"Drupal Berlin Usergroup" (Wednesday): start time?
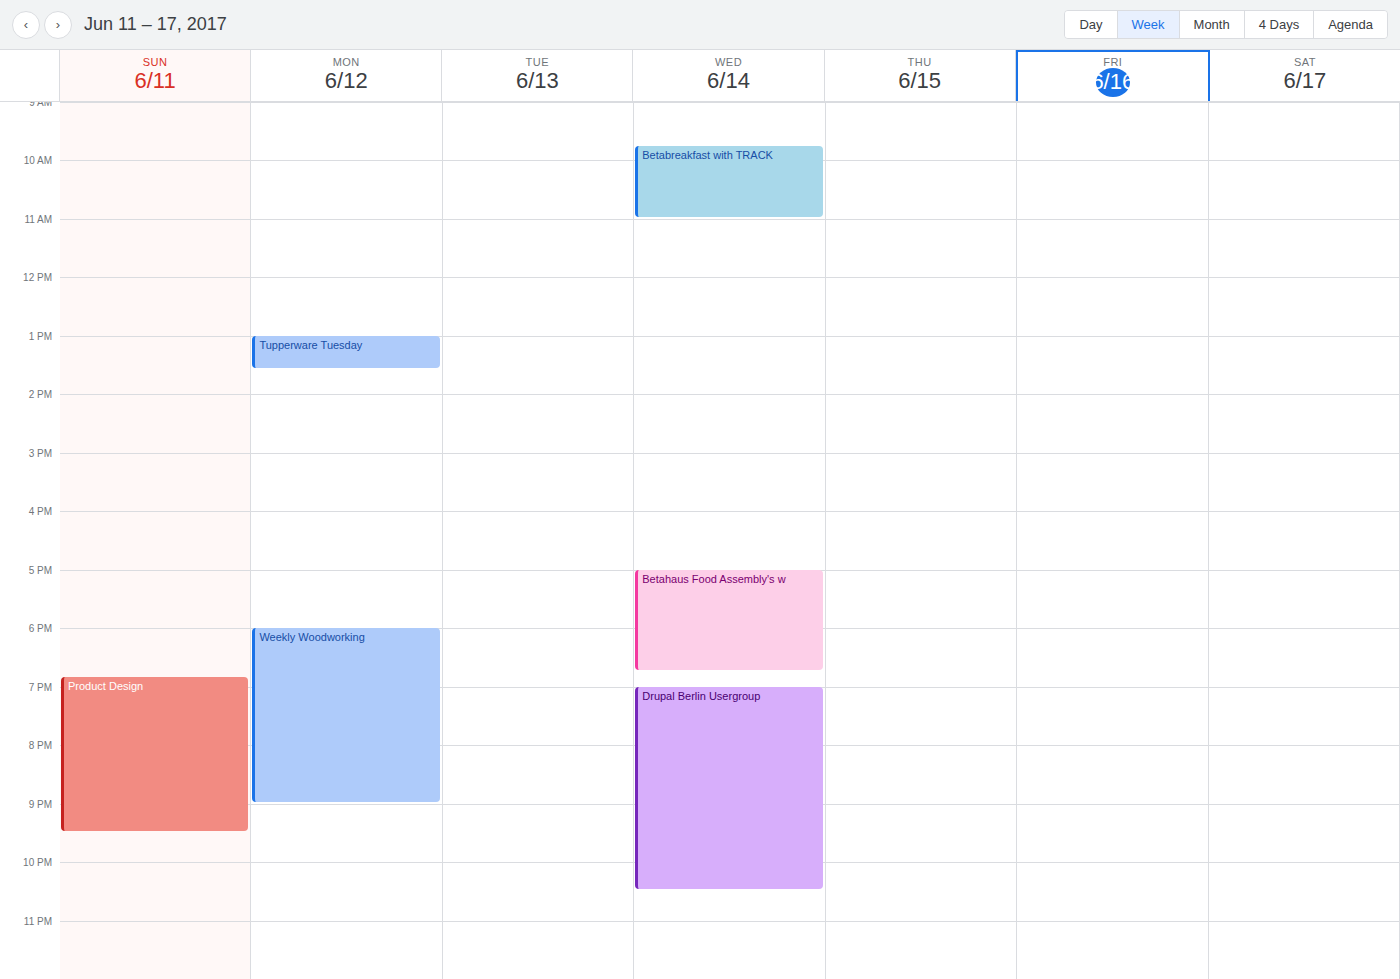
19:00